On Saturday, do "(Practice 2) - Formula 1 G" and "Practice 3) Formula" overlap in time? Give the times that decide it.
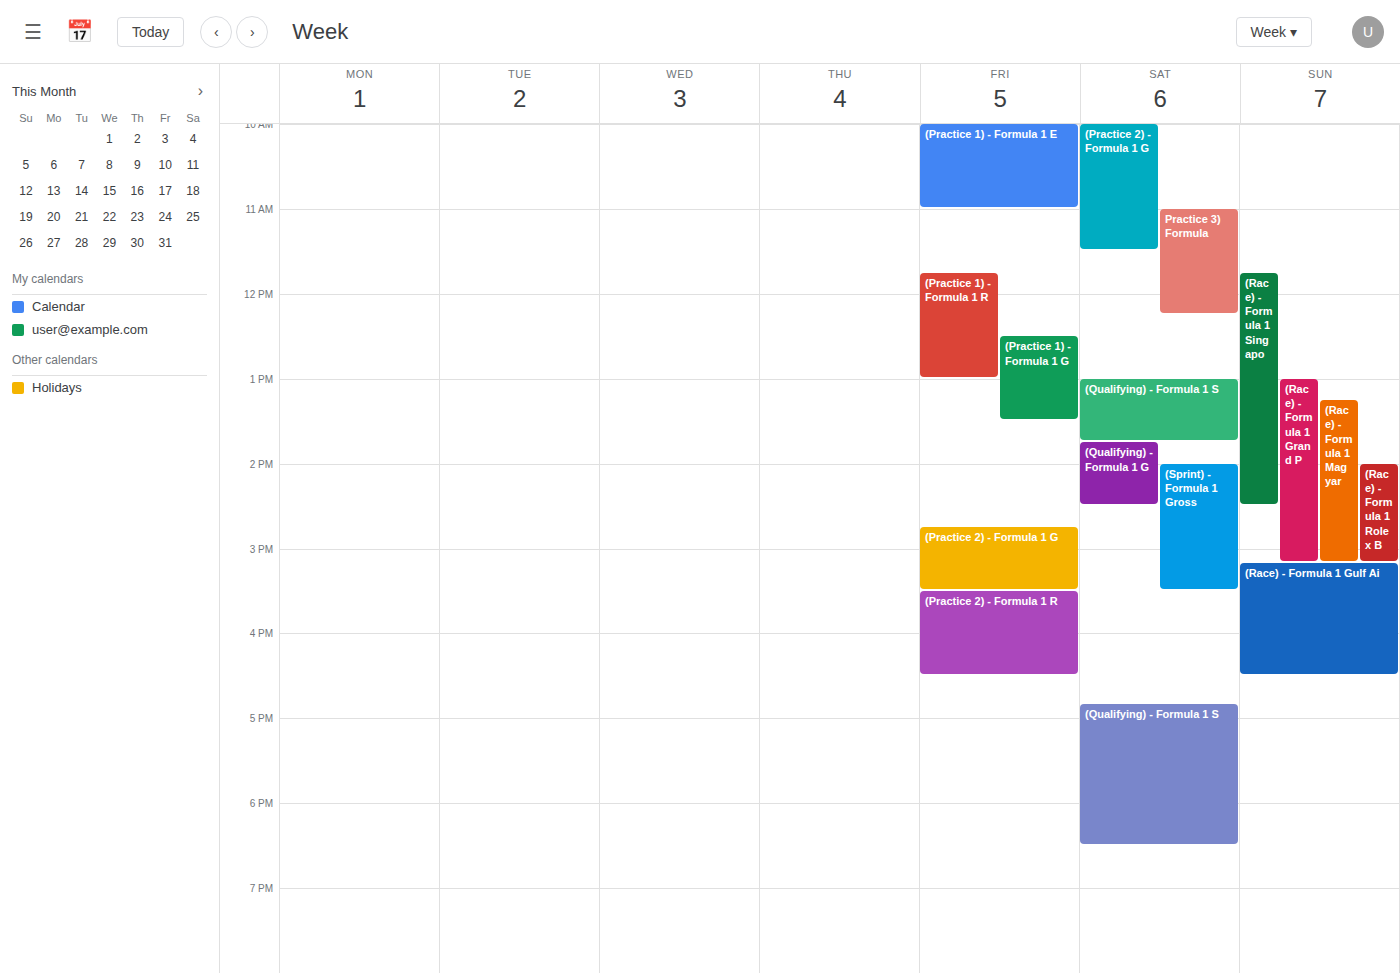
"Practice 3) Formula" starts at 11:00 AM, before "(Practice 2) - Formula 1 G" ends at 11:30 AM -- they overlap.